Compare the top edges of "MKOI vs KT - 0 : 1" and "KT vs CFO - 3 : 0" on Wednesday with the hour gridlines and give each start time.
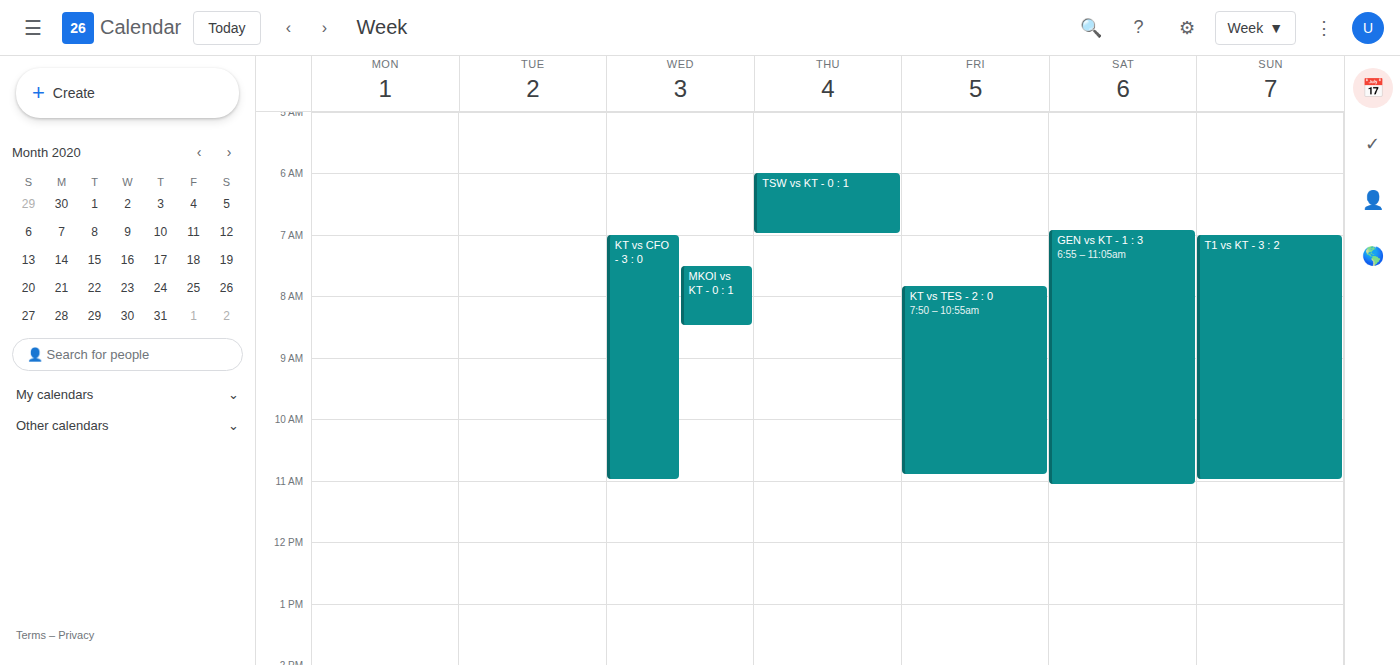
"MKOI vs KT - 0 : 1": 7:30 AM, halfway between the 7 AM and 8 AM lines. "KT vs CFO - 3 : 0": 7:00 AM, exactly on the 7 AM line.